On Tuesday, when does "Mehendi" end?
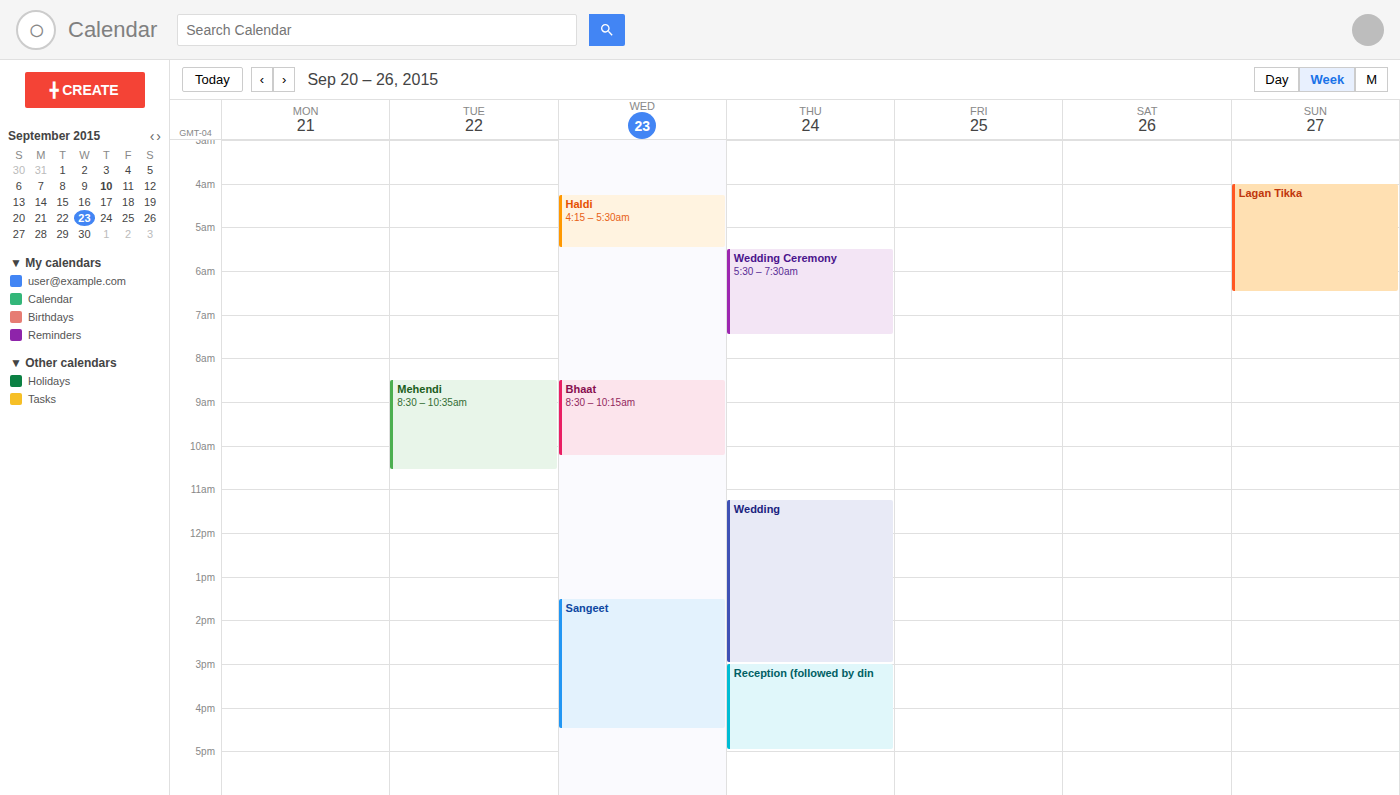
10:35 AM